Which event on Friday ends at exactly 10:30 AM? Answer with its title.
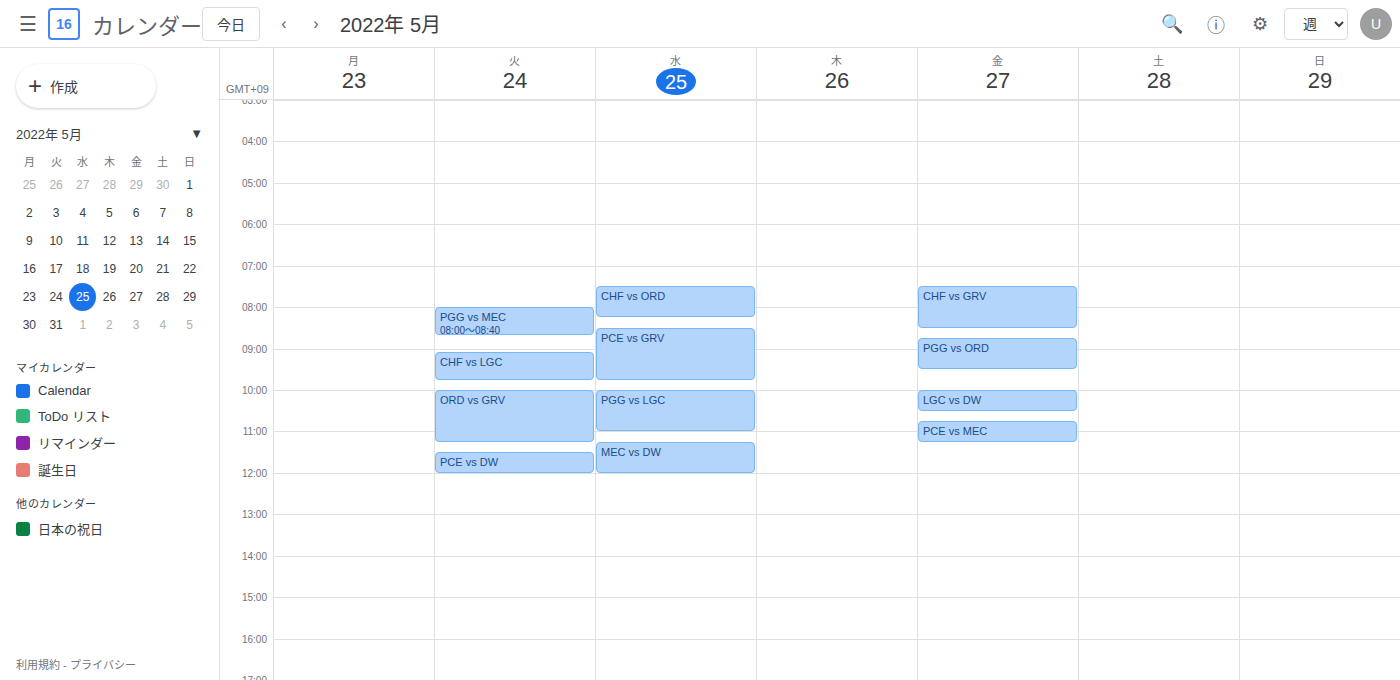
"LGC vs DW"